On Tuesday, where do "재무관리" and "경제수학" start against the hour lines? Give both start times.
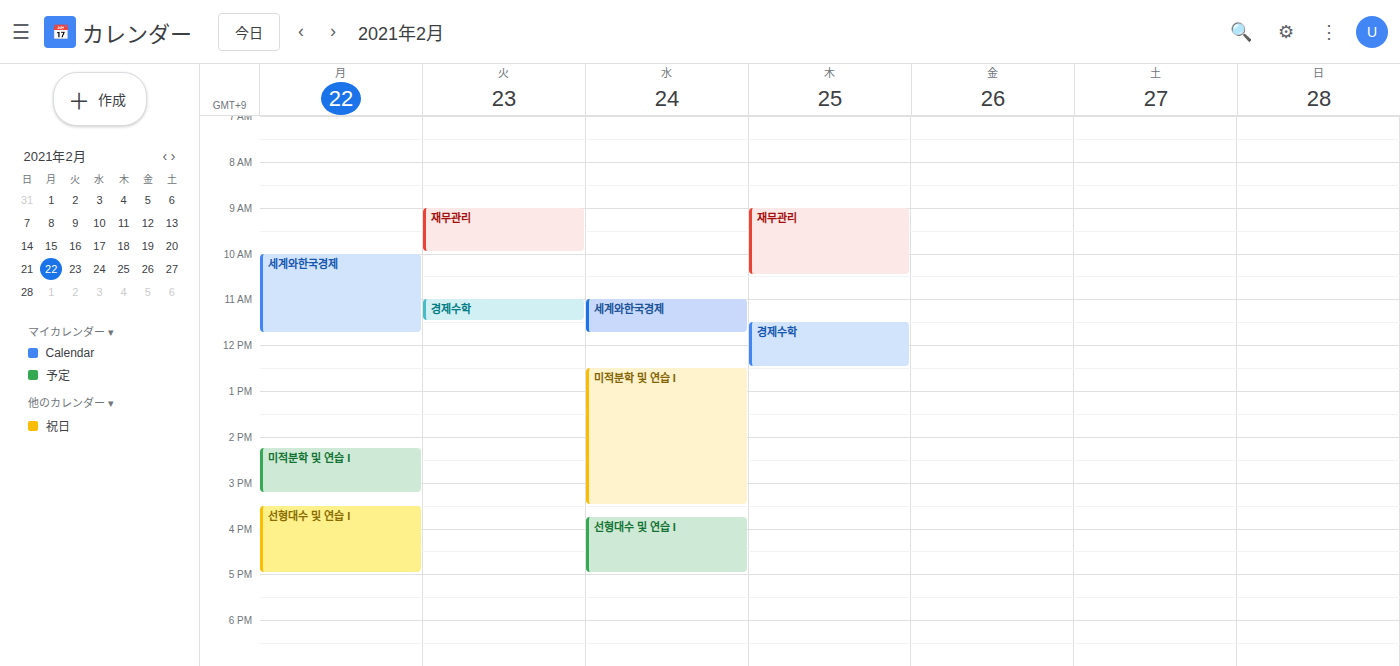
"재무관리": 9:00 AM, exactly on the 9 AM line. "경제수학": 11:00 AM, exactly on the 11 AM line.